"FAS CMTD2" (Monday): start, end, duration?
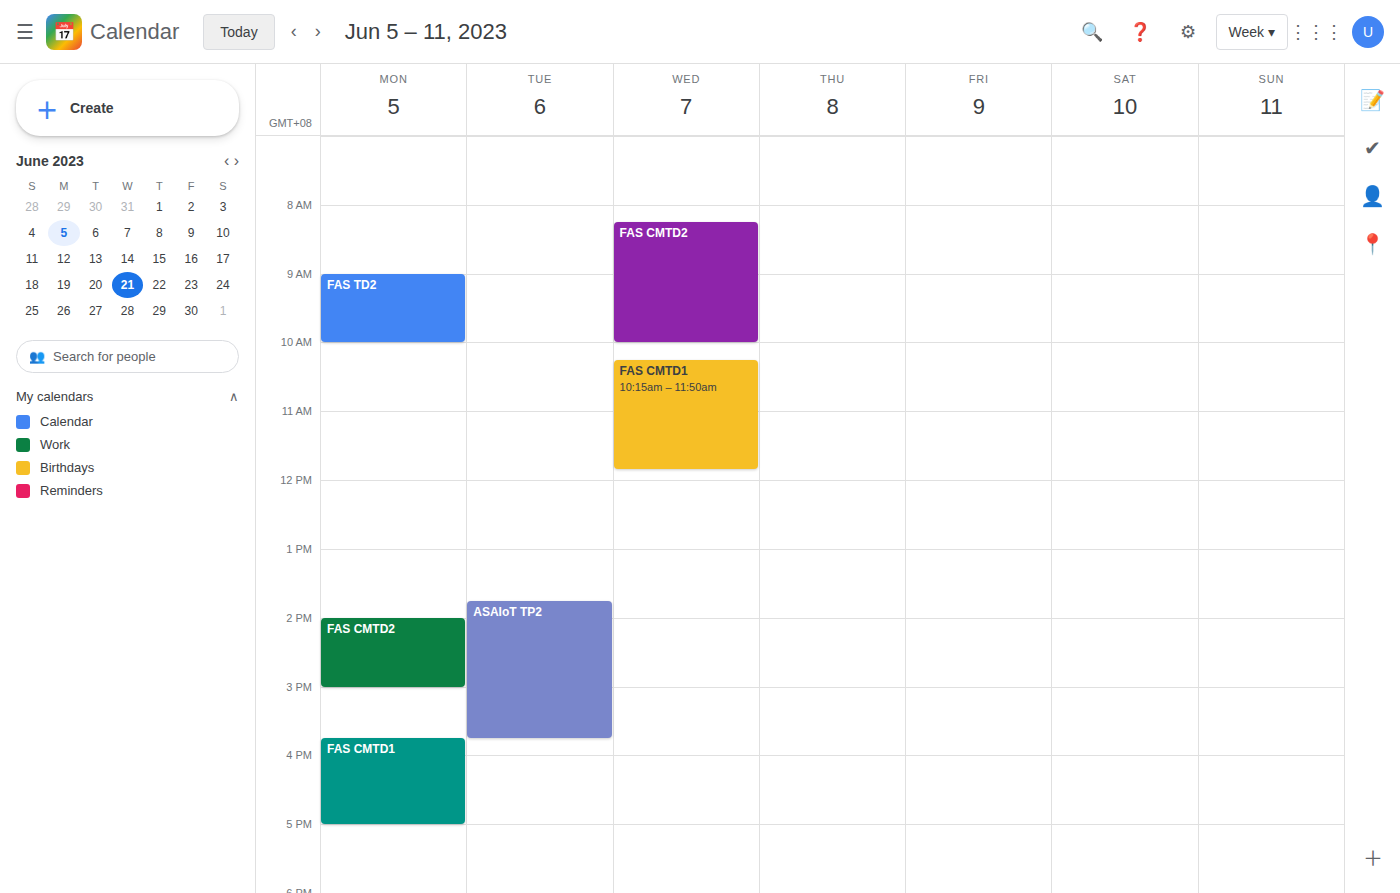
2:00 PM to 3:00 PM, 1 hour